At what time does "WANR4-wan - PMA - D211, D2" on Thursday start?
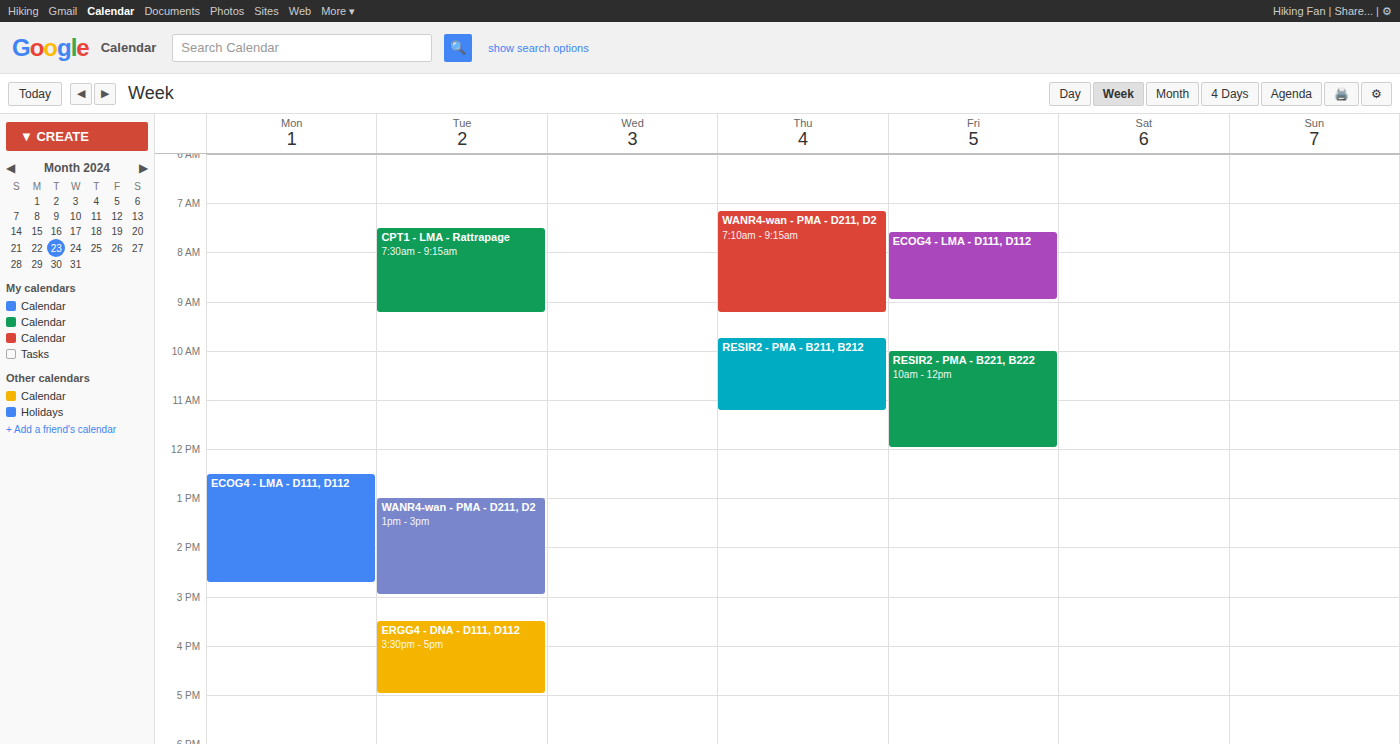
7:10 AM